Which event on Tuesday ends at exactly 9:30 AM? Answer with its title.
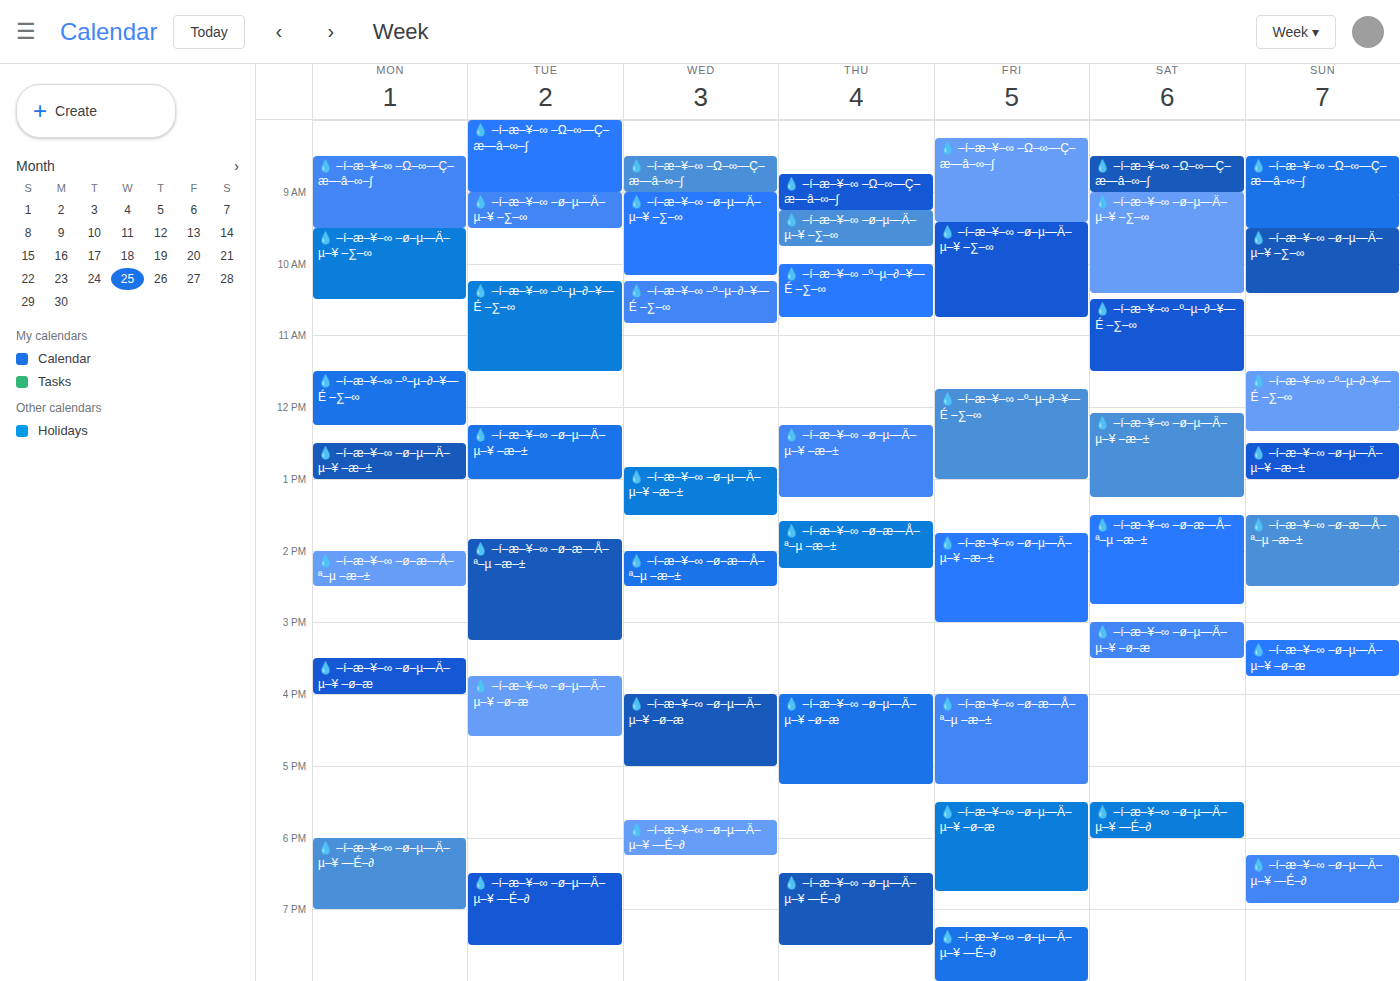
"💧 –í–æ–¥–∞ –ø–µ—Ä–µ–¥ –∑–∞"